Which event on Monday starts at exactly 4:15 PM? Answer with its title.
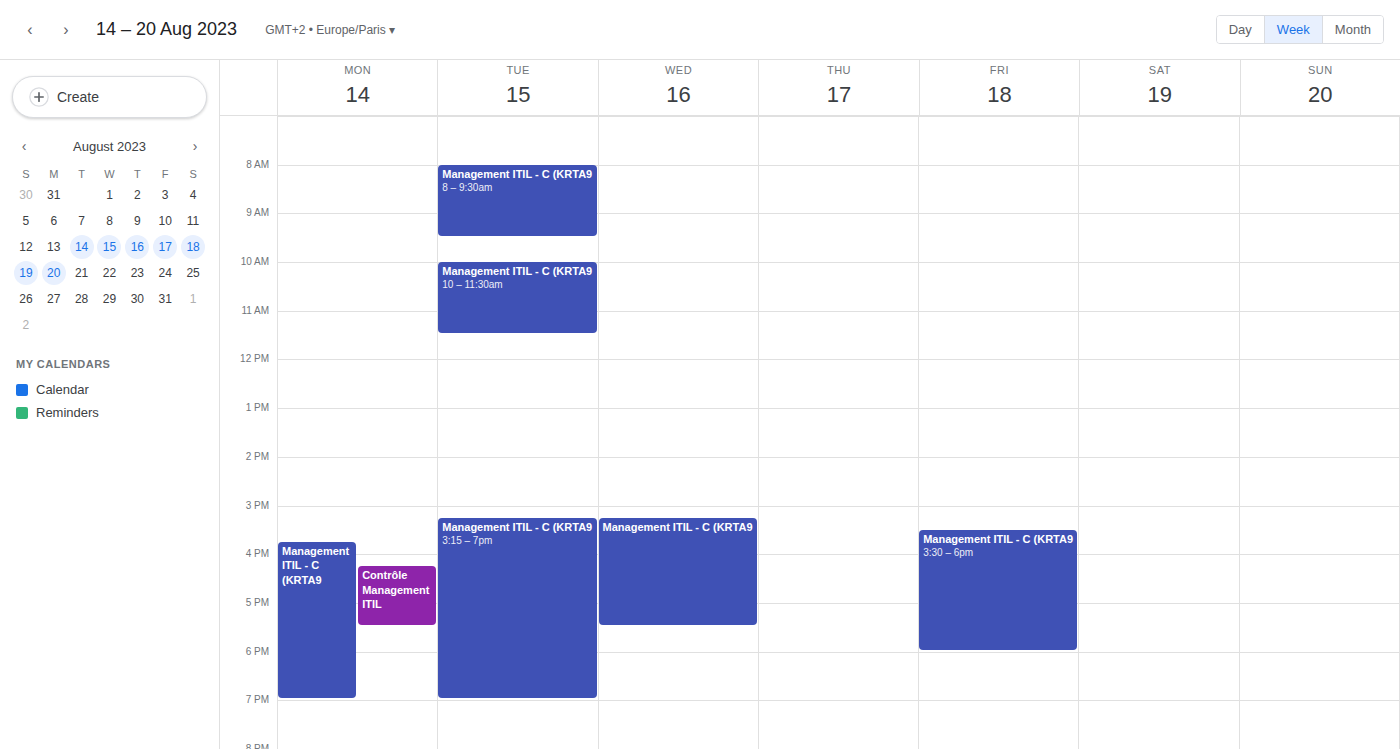
"Contrôle Management ITIL"